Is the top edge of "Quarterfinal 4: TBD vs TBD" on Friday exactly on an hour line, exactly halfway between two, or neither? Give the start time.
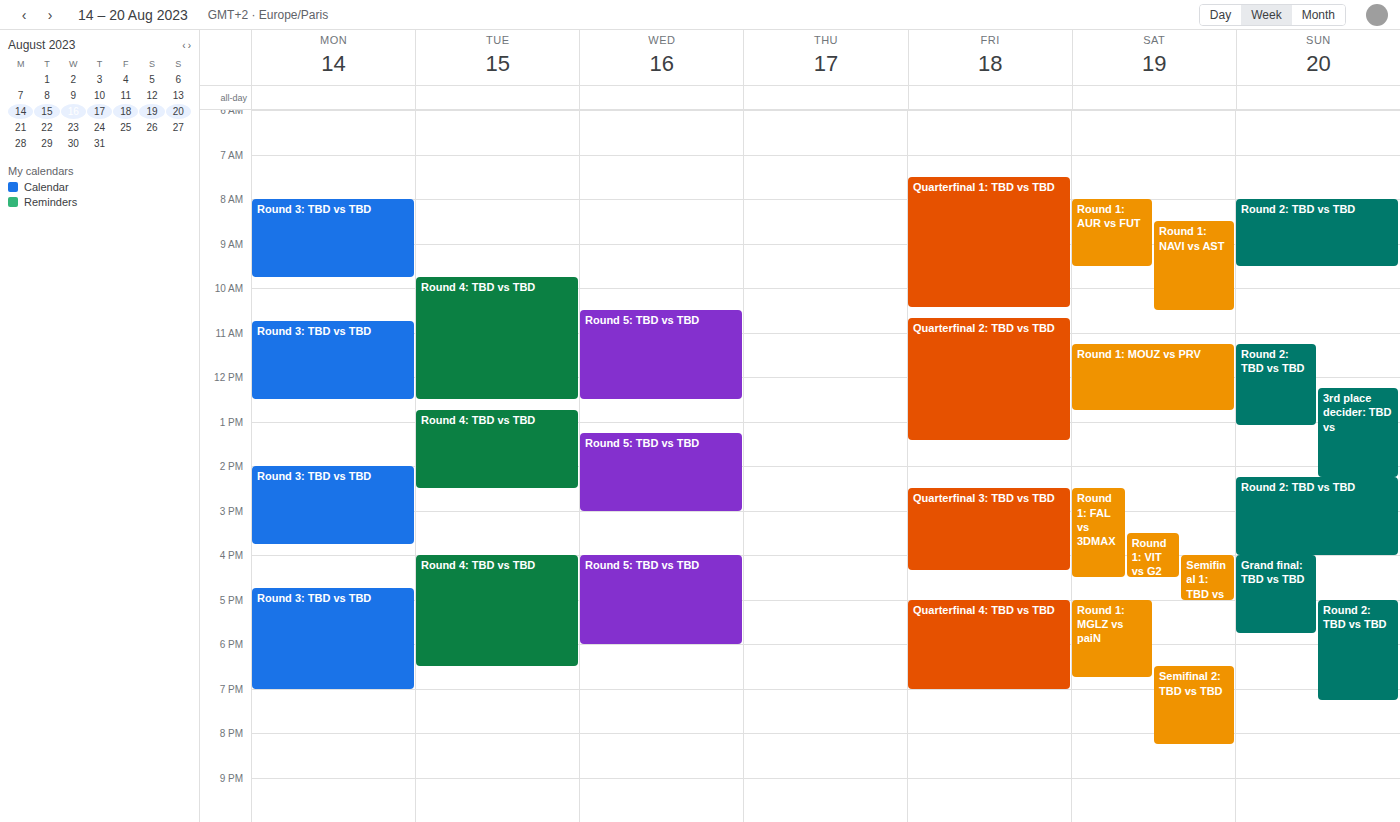
5:00 PM -- exactly on the 5 PM line.